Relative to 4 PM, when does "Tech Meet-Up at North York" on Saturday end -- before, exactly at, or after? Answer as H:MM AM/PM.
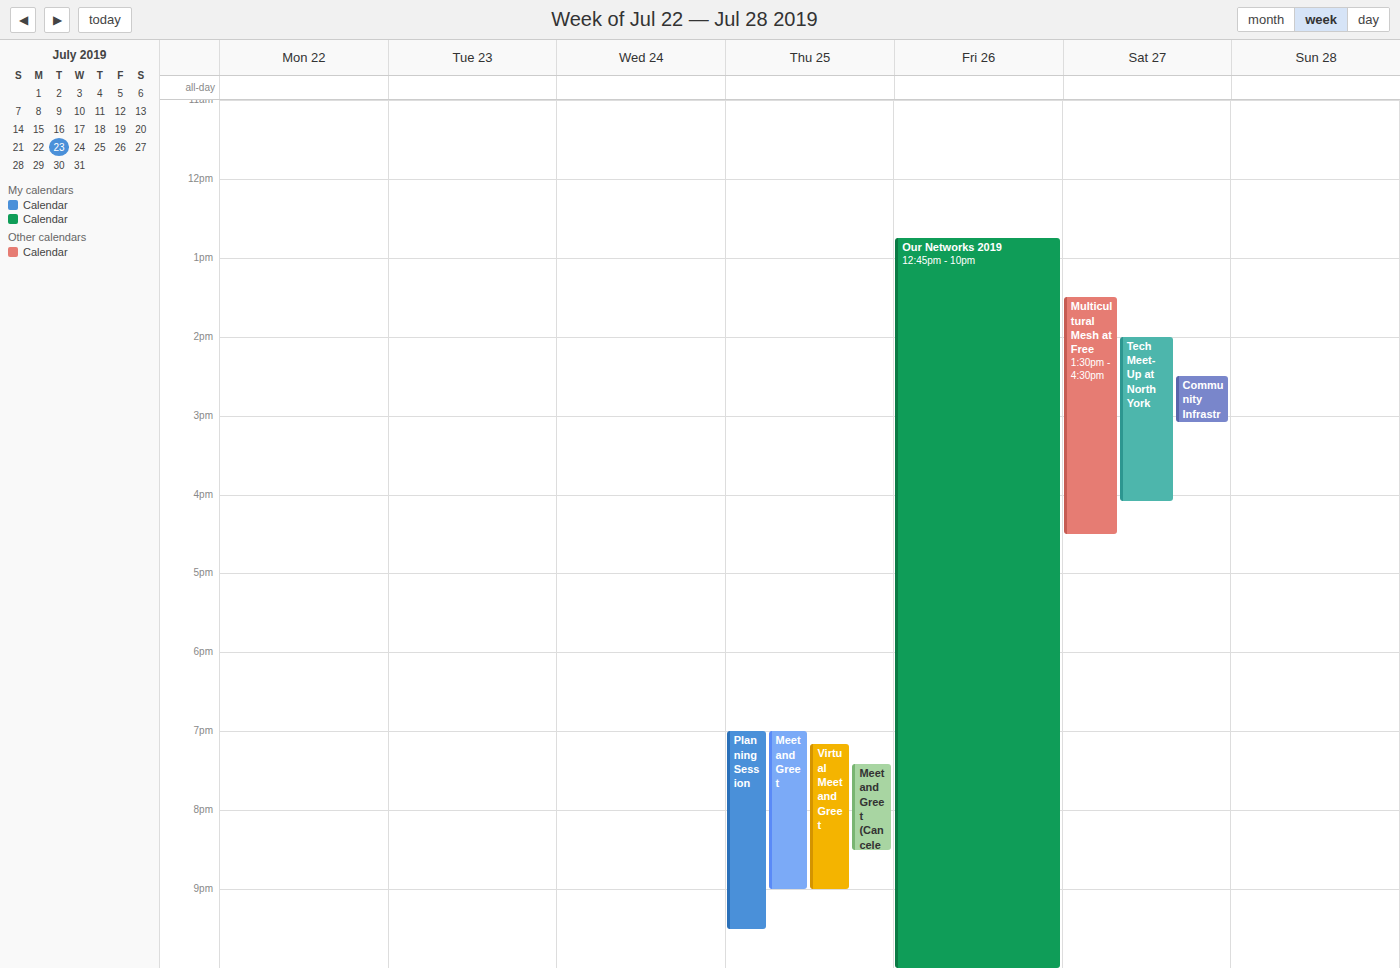
4:05 PM -- after 4 PM, 5 minutes below the 4 PM line.